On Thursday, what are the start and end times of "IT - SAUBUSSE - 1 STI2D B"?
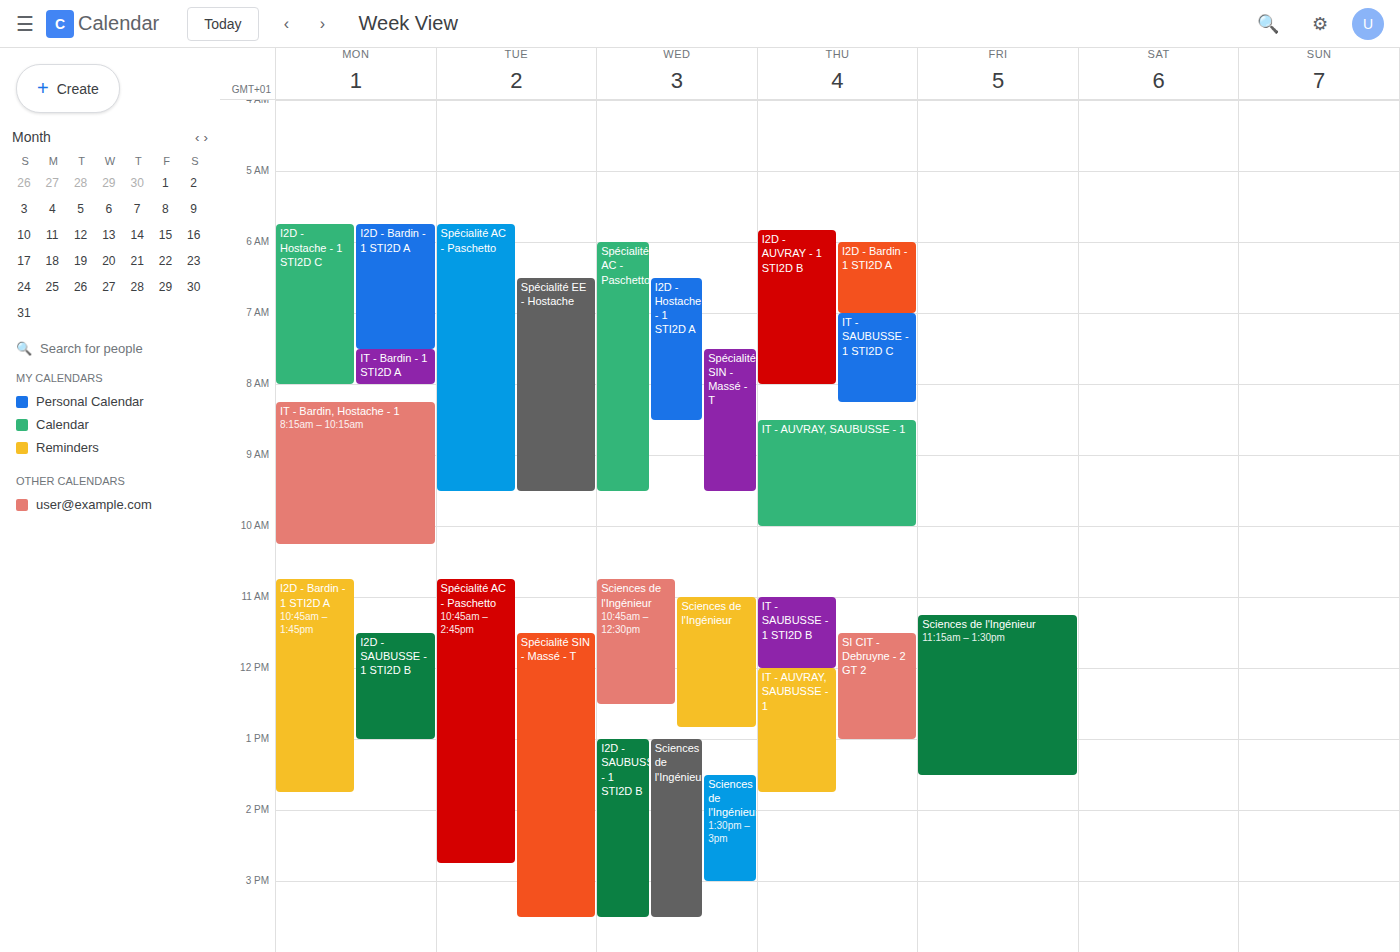
11:00 AM to 12:00 PM